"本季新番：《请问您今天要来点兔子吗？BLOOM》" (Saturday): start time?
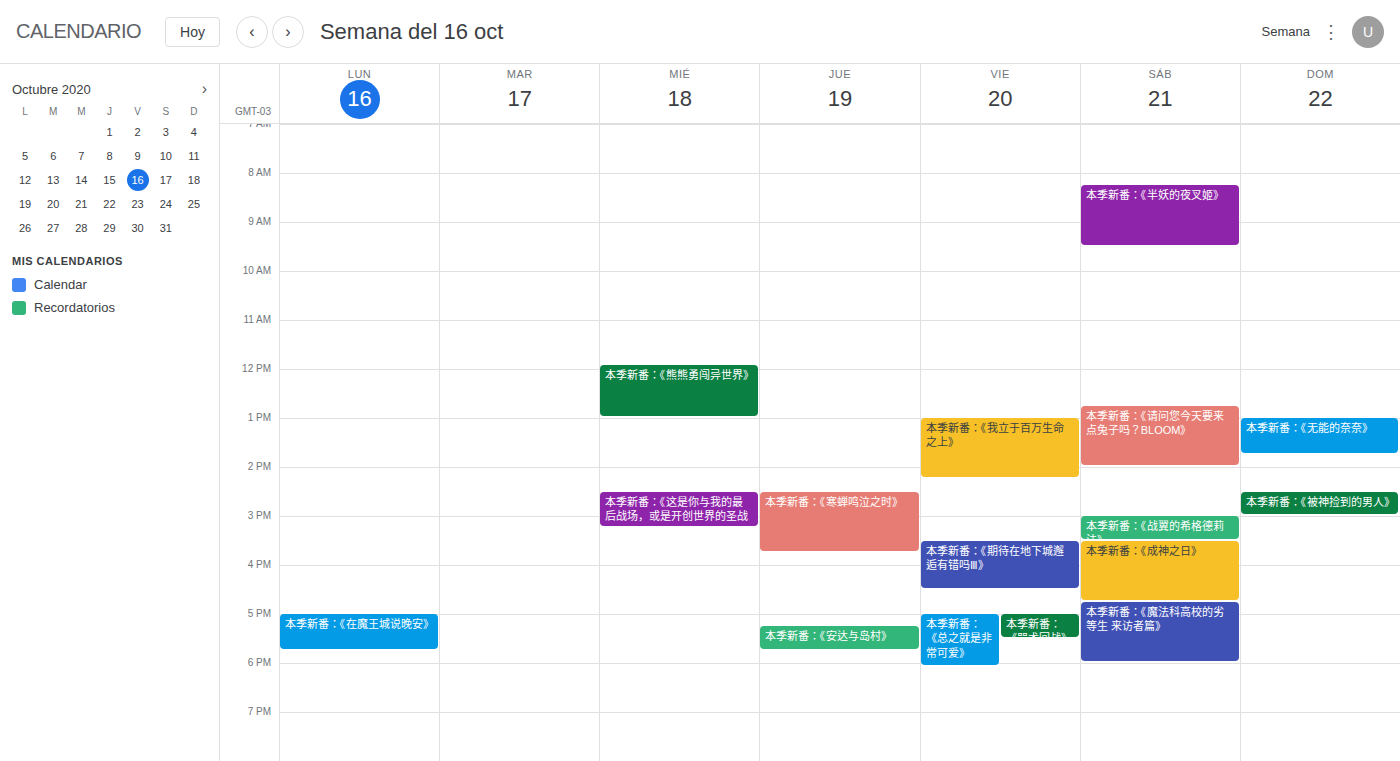
12:45 PM